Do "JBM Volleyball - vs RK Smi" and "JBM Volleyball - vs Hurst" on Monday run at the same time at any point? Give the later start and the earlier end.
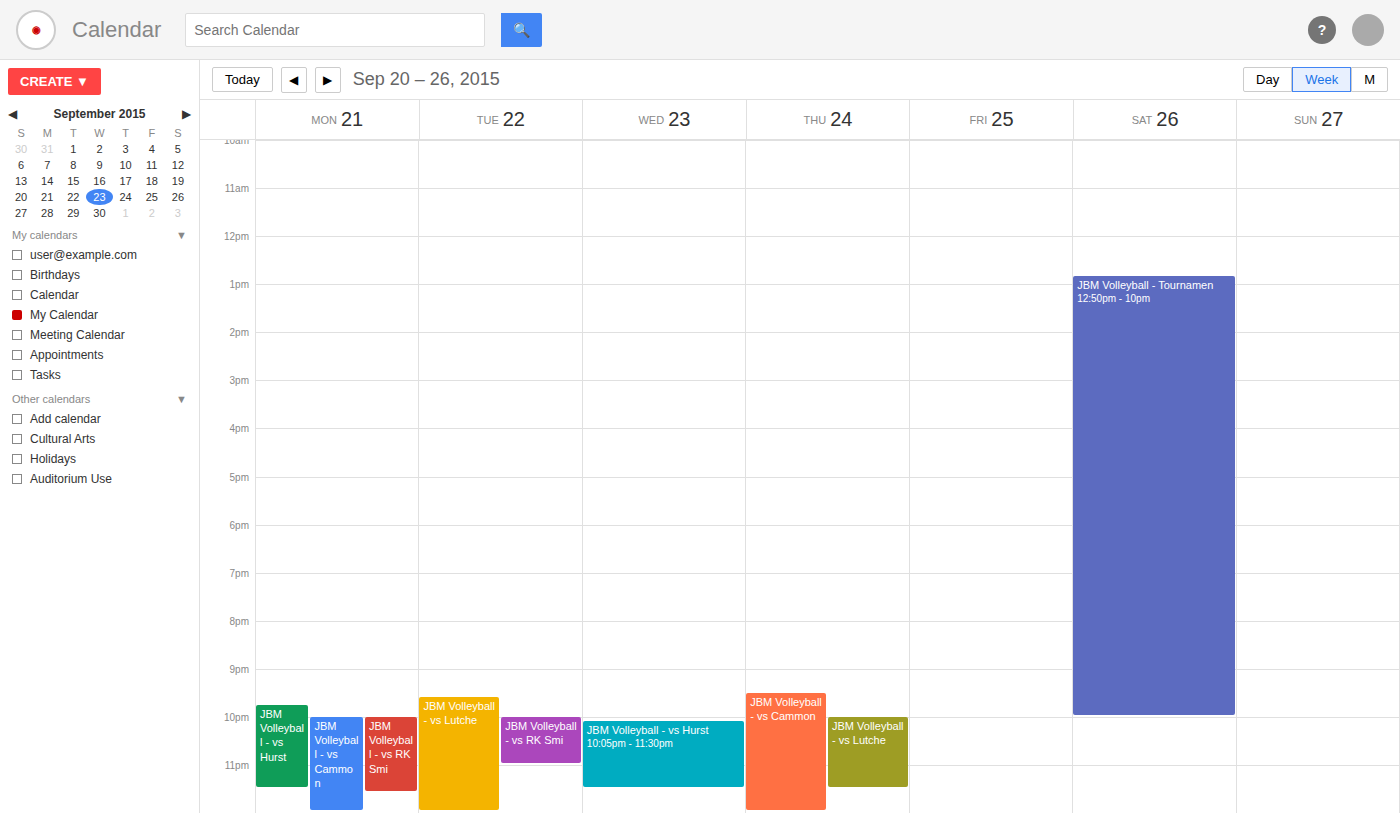
"JBM Volleyball - vs RK Smi" starts at 10:00 PM, before "JBM Volleyball - vs Hurst" ends at 11:30 PM -- they overlap.